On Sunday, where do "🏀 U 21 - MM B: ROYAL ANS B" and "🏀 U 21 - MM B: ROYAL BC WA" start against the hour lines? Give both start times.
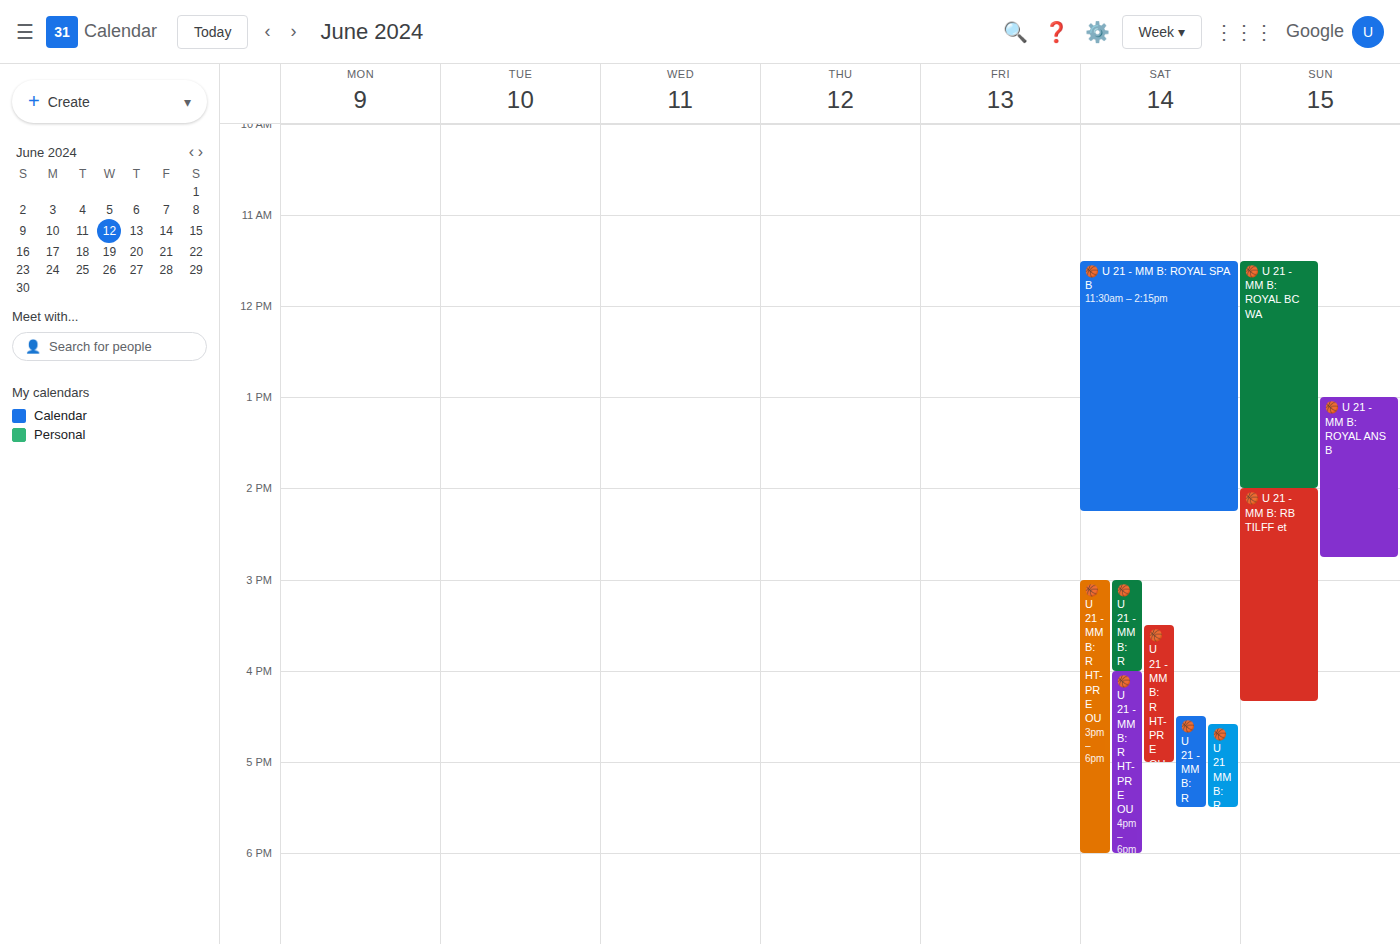
"🏀 U 21 - MM B: ROYAL ANS B": 1:00 PM, exactly on the 1 PM line. "🏀 U 21 - MM B: ROYAL BC WA": 11:30 AM, halfway between the 11 AM and 12 PM lines.